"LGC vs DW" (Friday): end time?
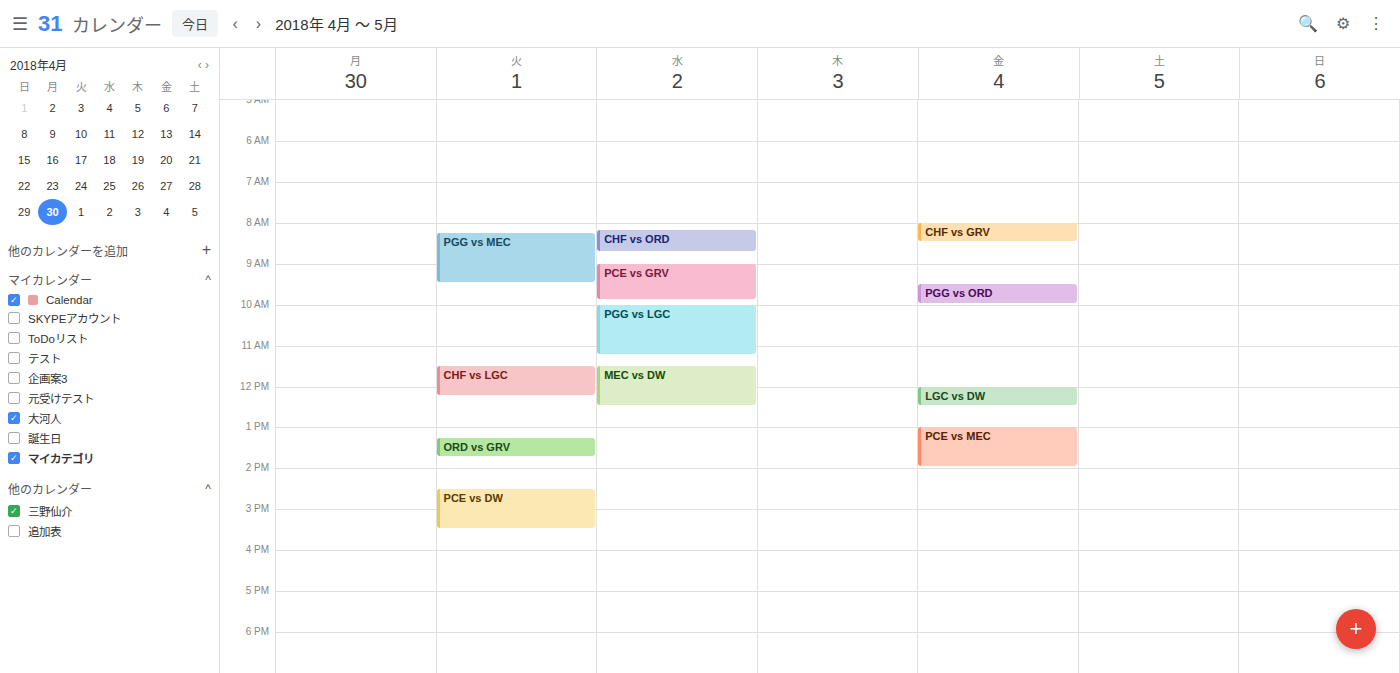
12:30